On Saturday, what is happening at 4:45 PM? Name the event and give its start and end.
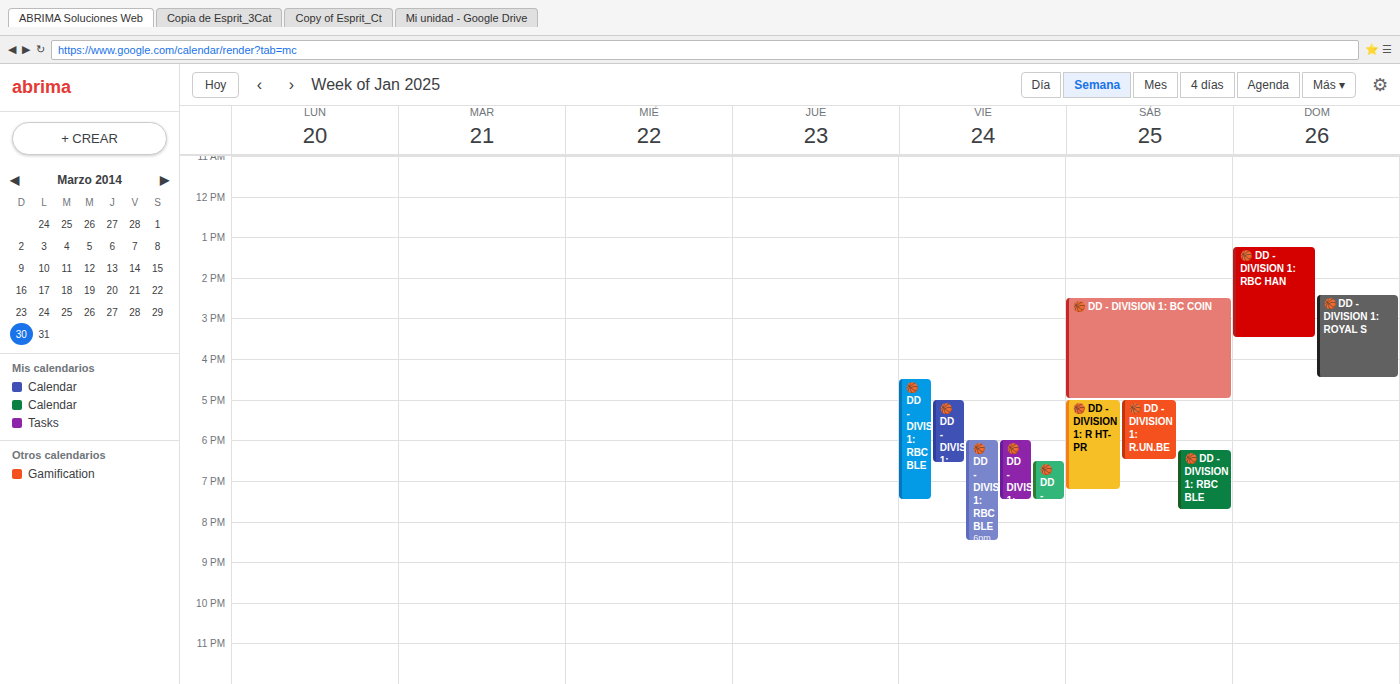
"🏀 DD - DIVISION 1: BC COIN", 2:30 PM to 5:00 PM